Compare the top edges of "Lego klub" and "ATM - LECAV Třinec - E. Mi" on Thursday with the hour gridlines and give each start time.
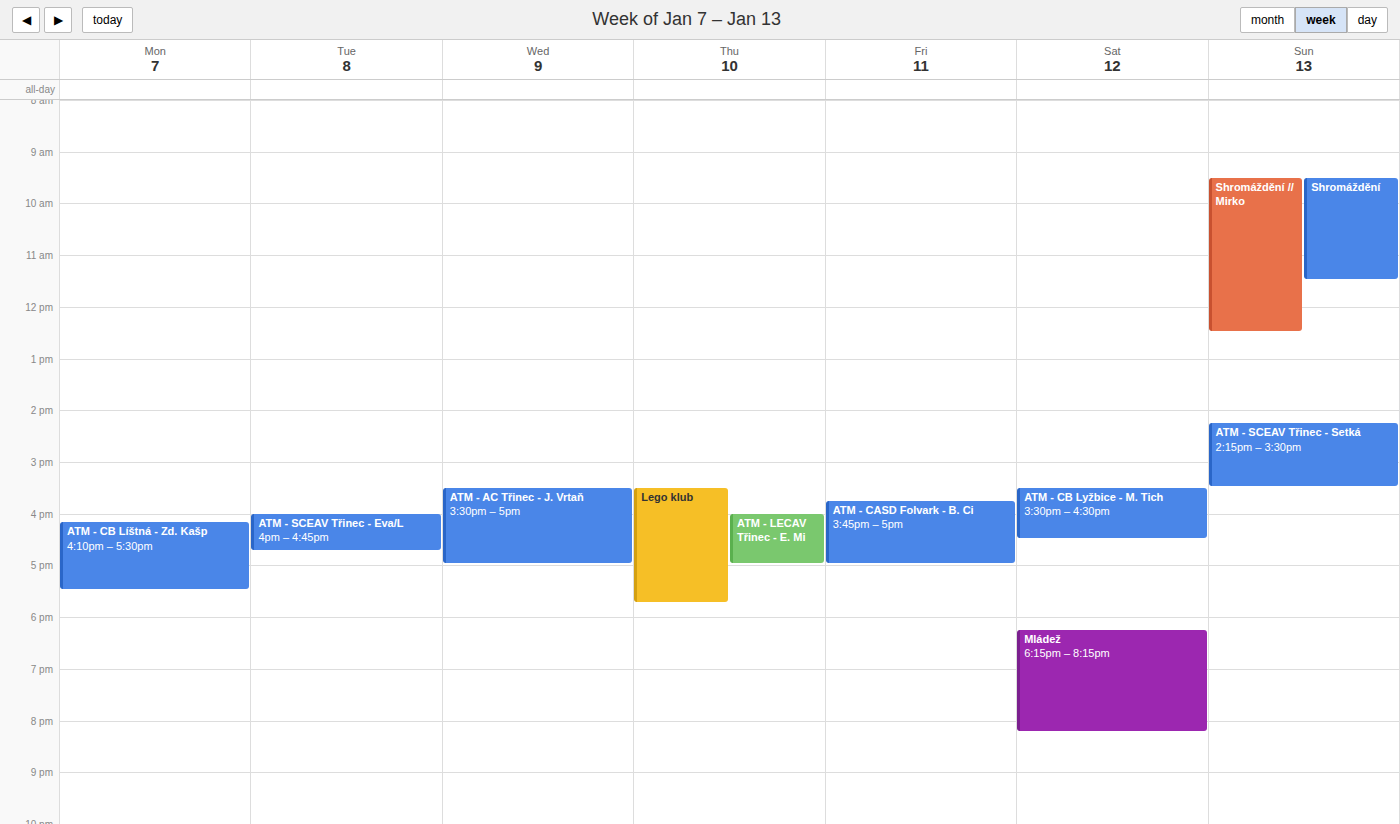
"Lego klub": 3:30 PM, halfway between the 3 PM and 4 PM lines. "ATM - LECAV Třinec - E. Mi": 4:00 PM, exactly on the 4 PM line.